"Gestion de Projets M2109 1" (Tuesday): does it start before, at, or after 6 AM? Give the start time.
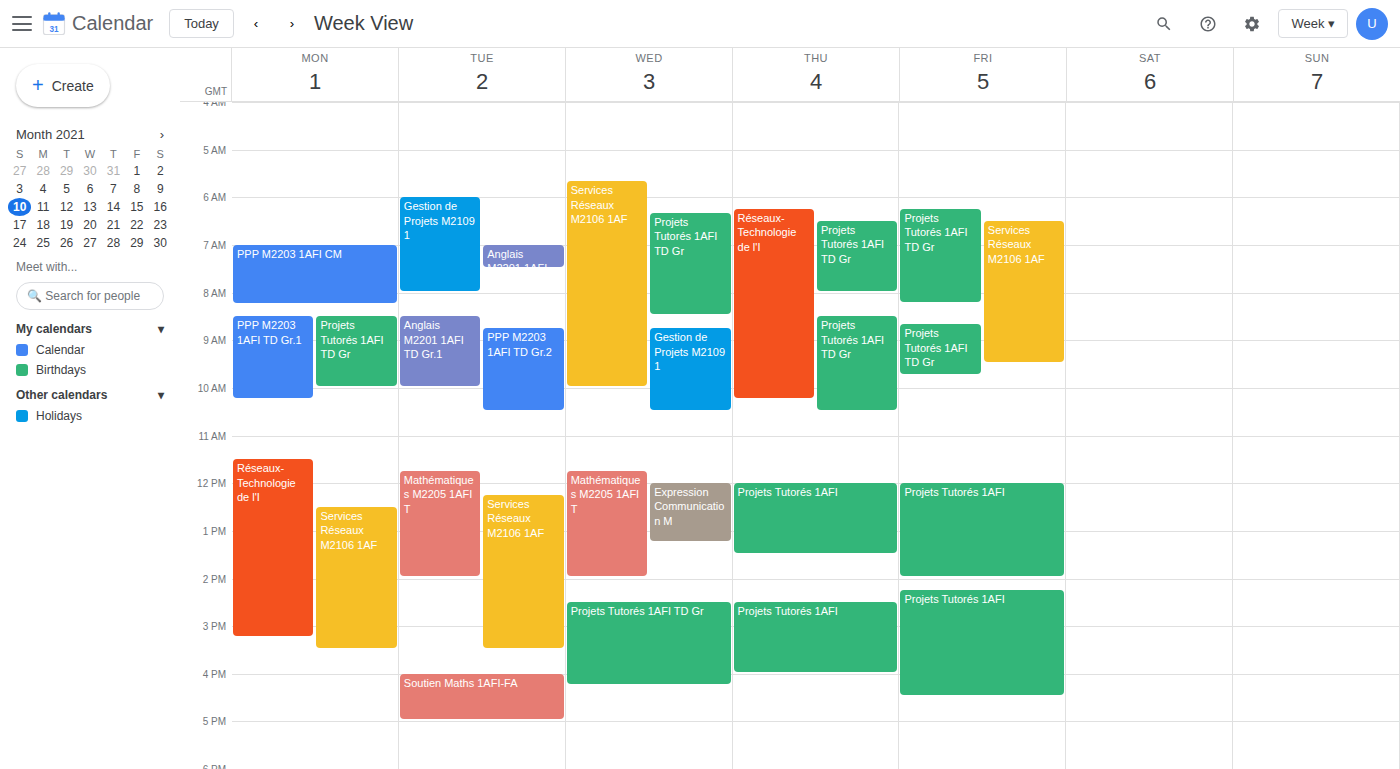
6:00 AM -- exactly at 6 AM, on the 6 AM line.